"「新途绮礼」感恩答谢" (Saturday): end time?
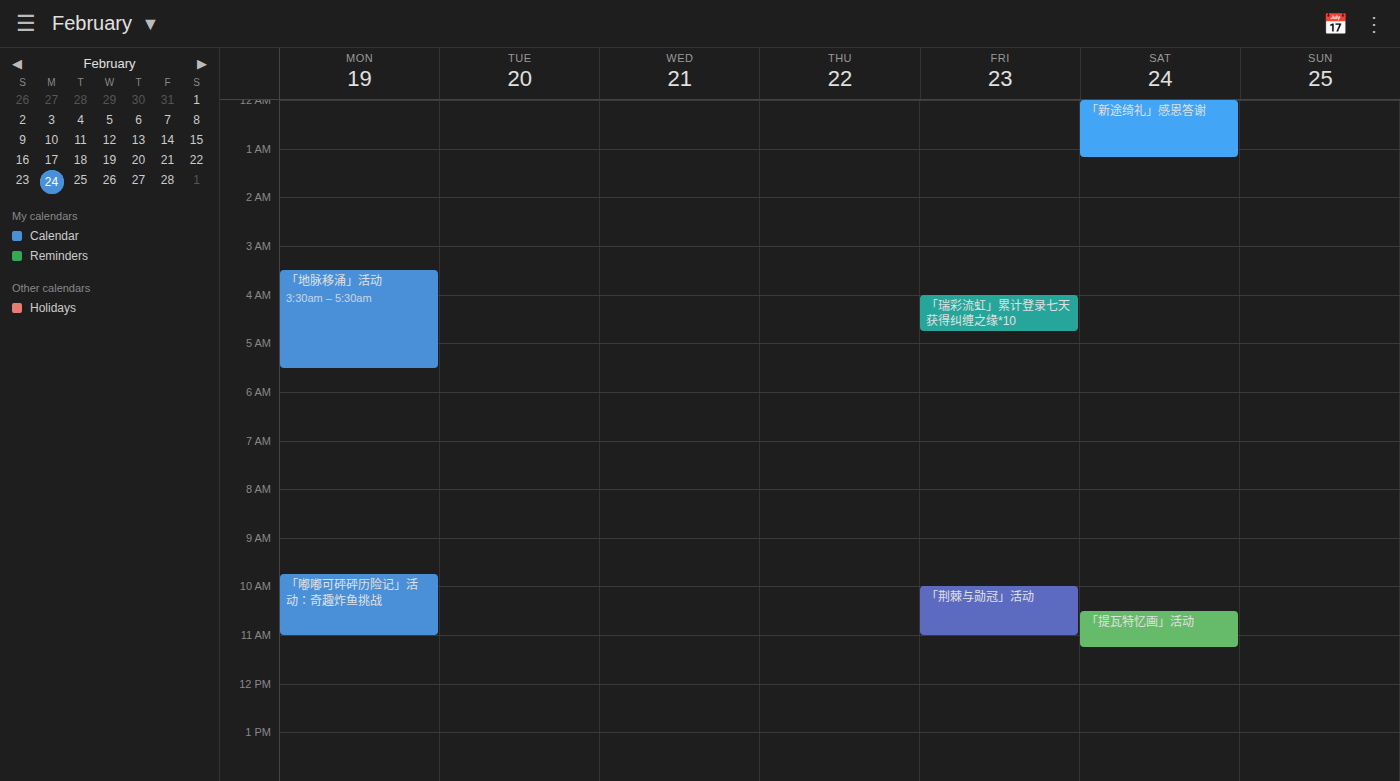
1:10 AM